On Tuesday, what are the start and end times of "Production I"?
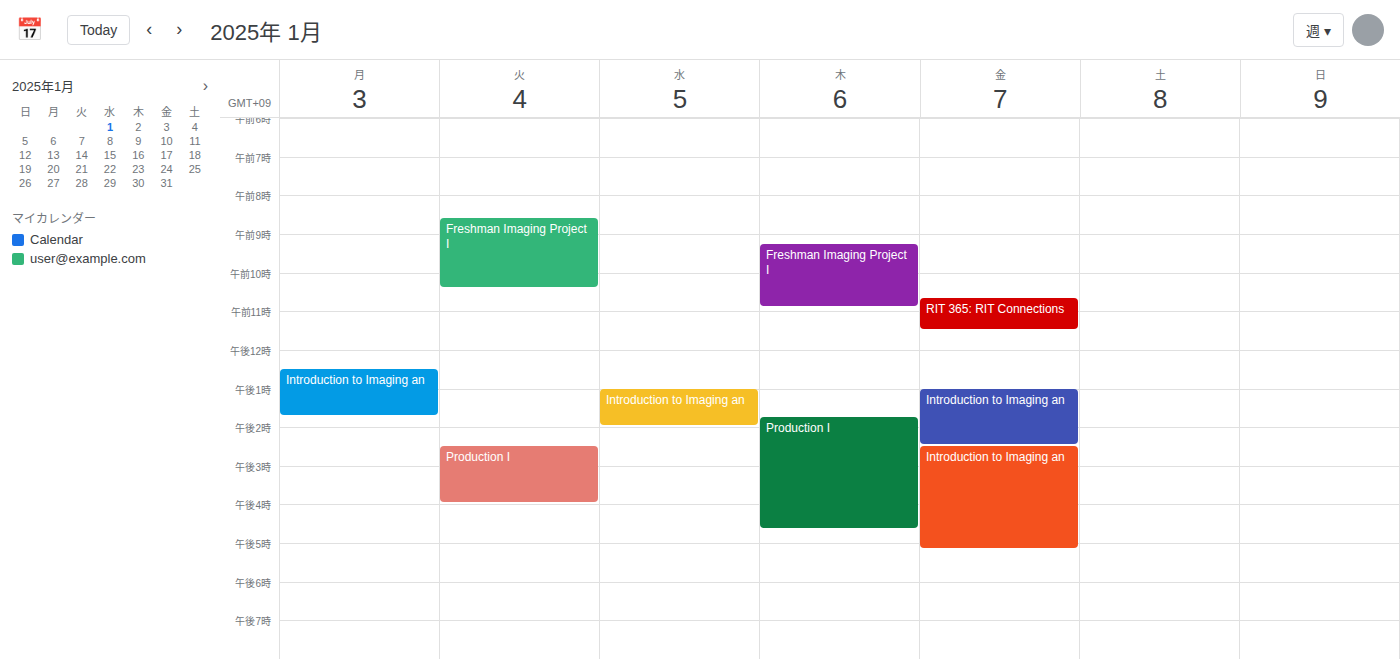
2:30 PM to 4:00 PM